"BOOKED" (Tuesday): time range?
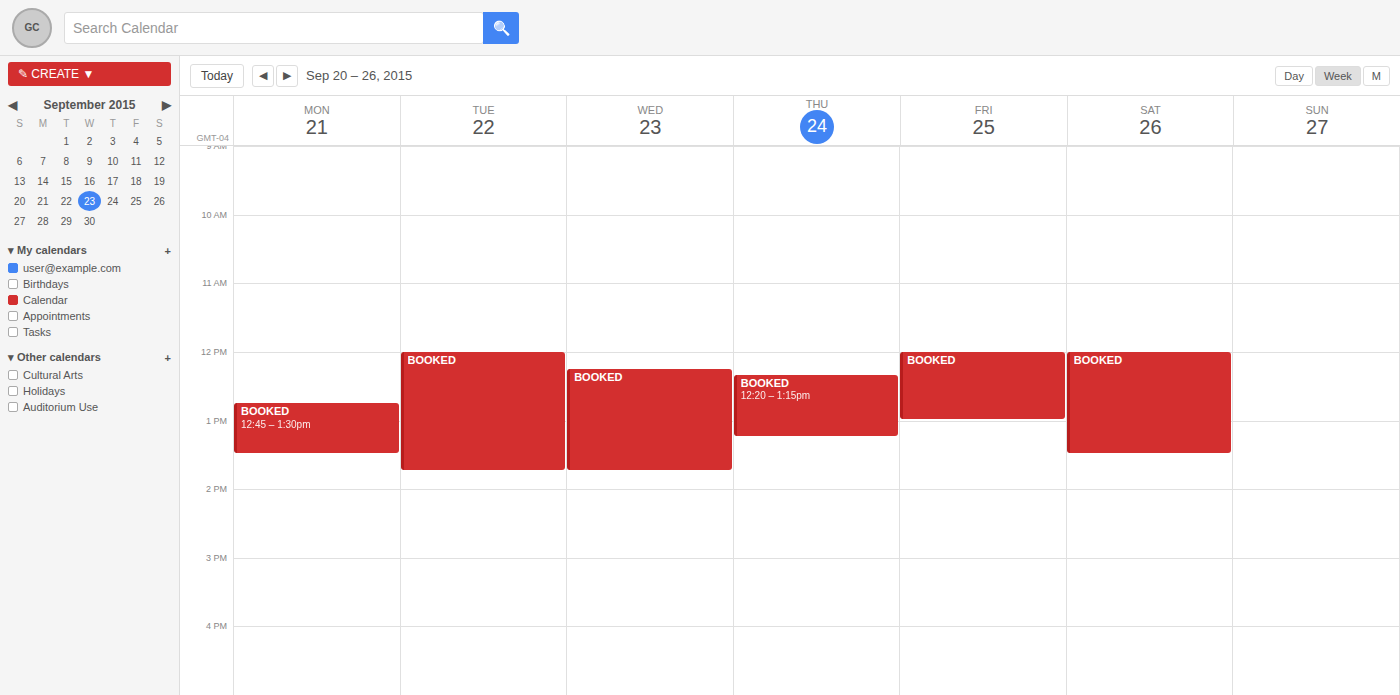
12:00 to 13:45